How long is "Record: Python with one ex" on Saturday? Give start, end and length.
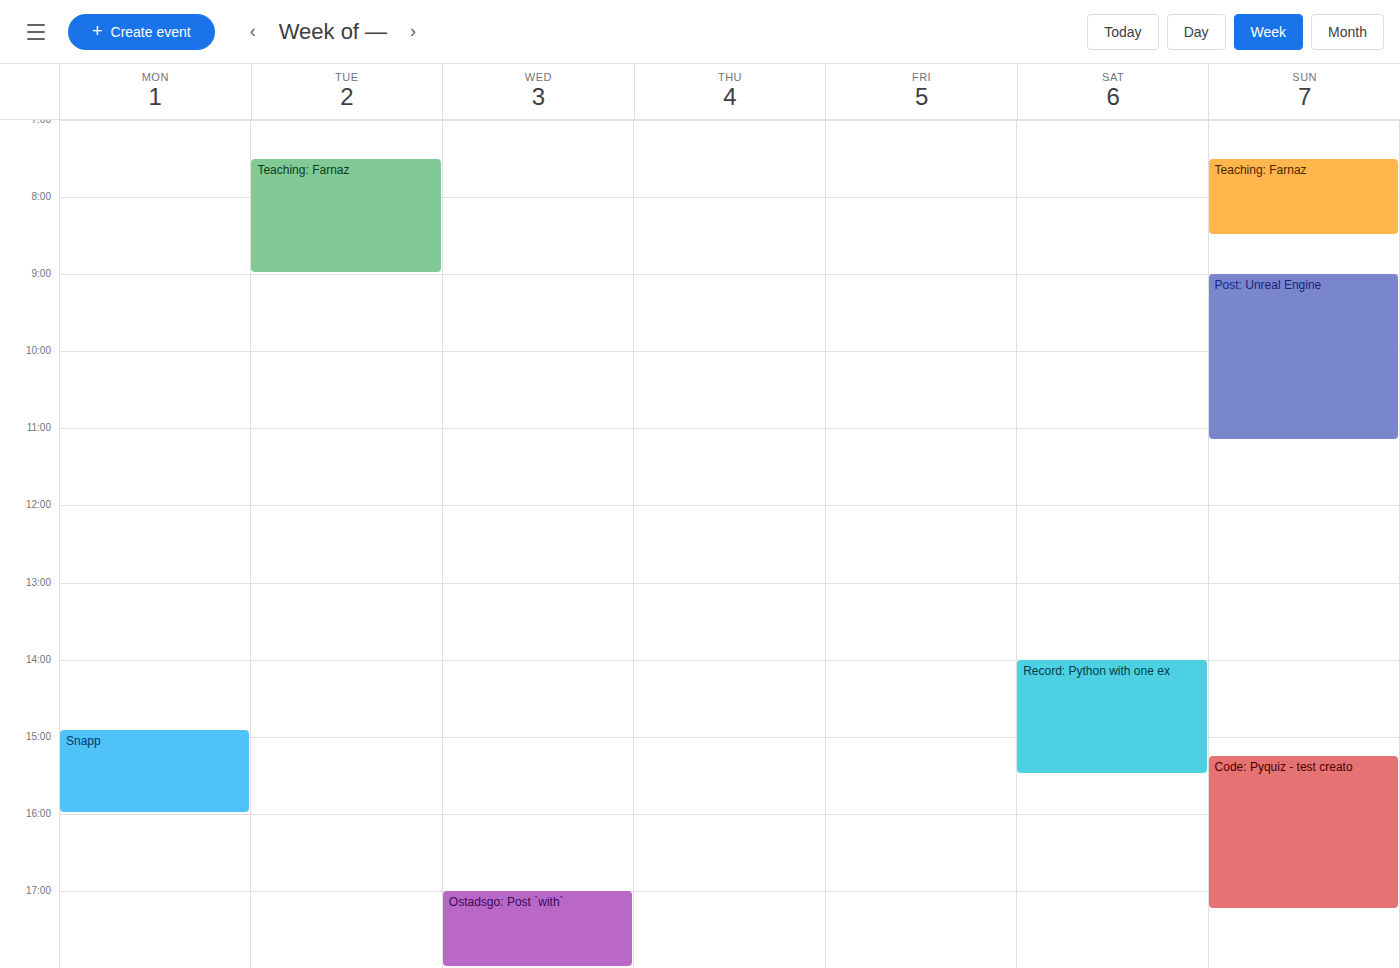
14:00 to 15:30, 1 hour 30 minutes